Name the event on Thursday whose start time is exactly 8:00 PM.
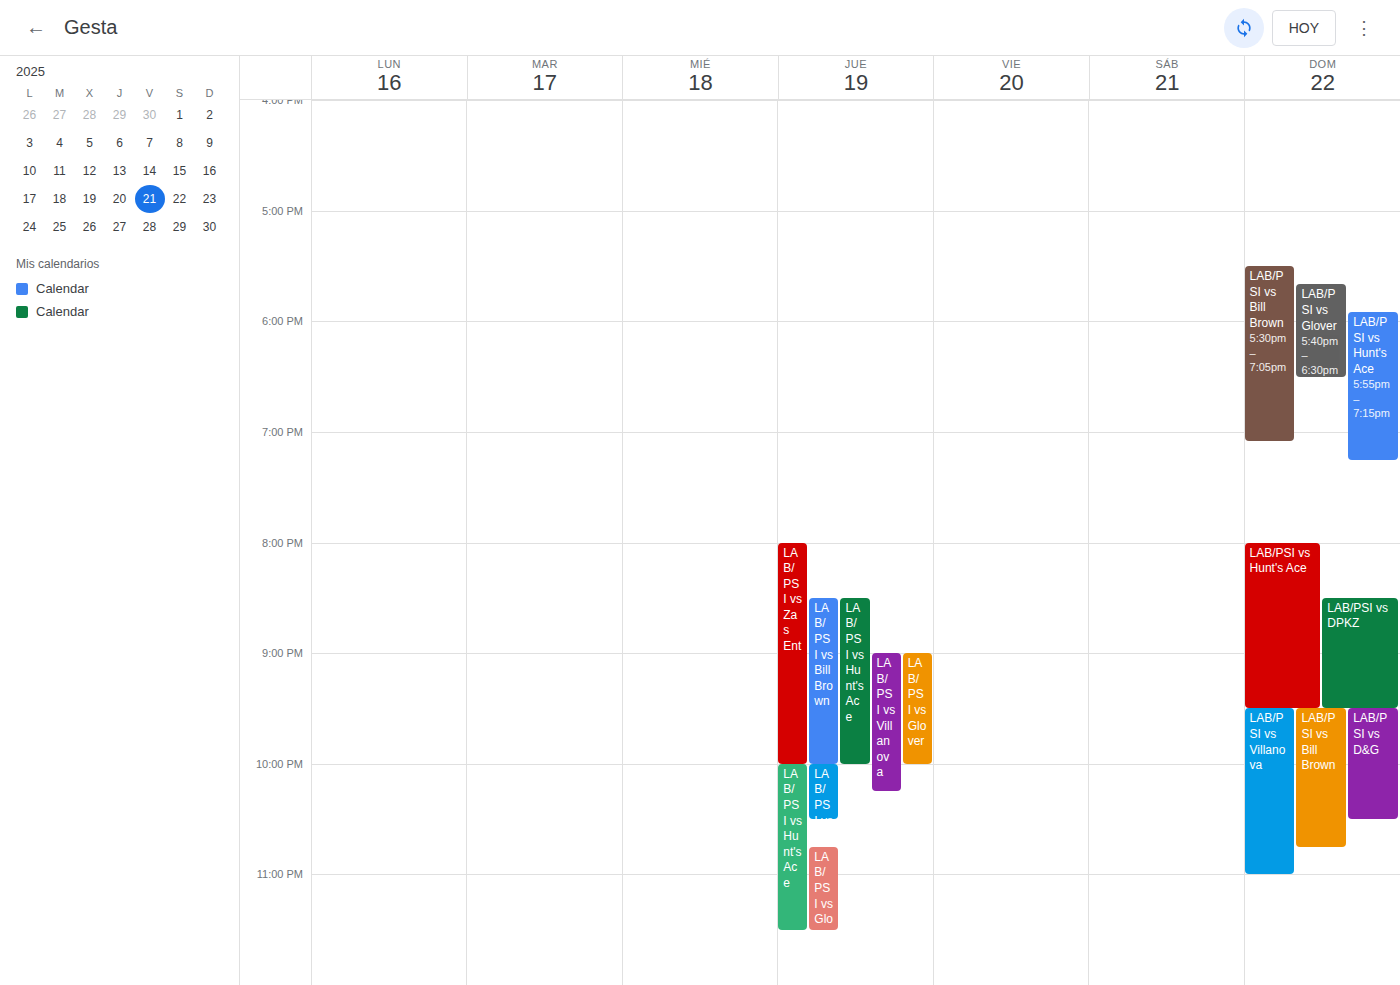
"LAB/PSI vs Zas Ent"